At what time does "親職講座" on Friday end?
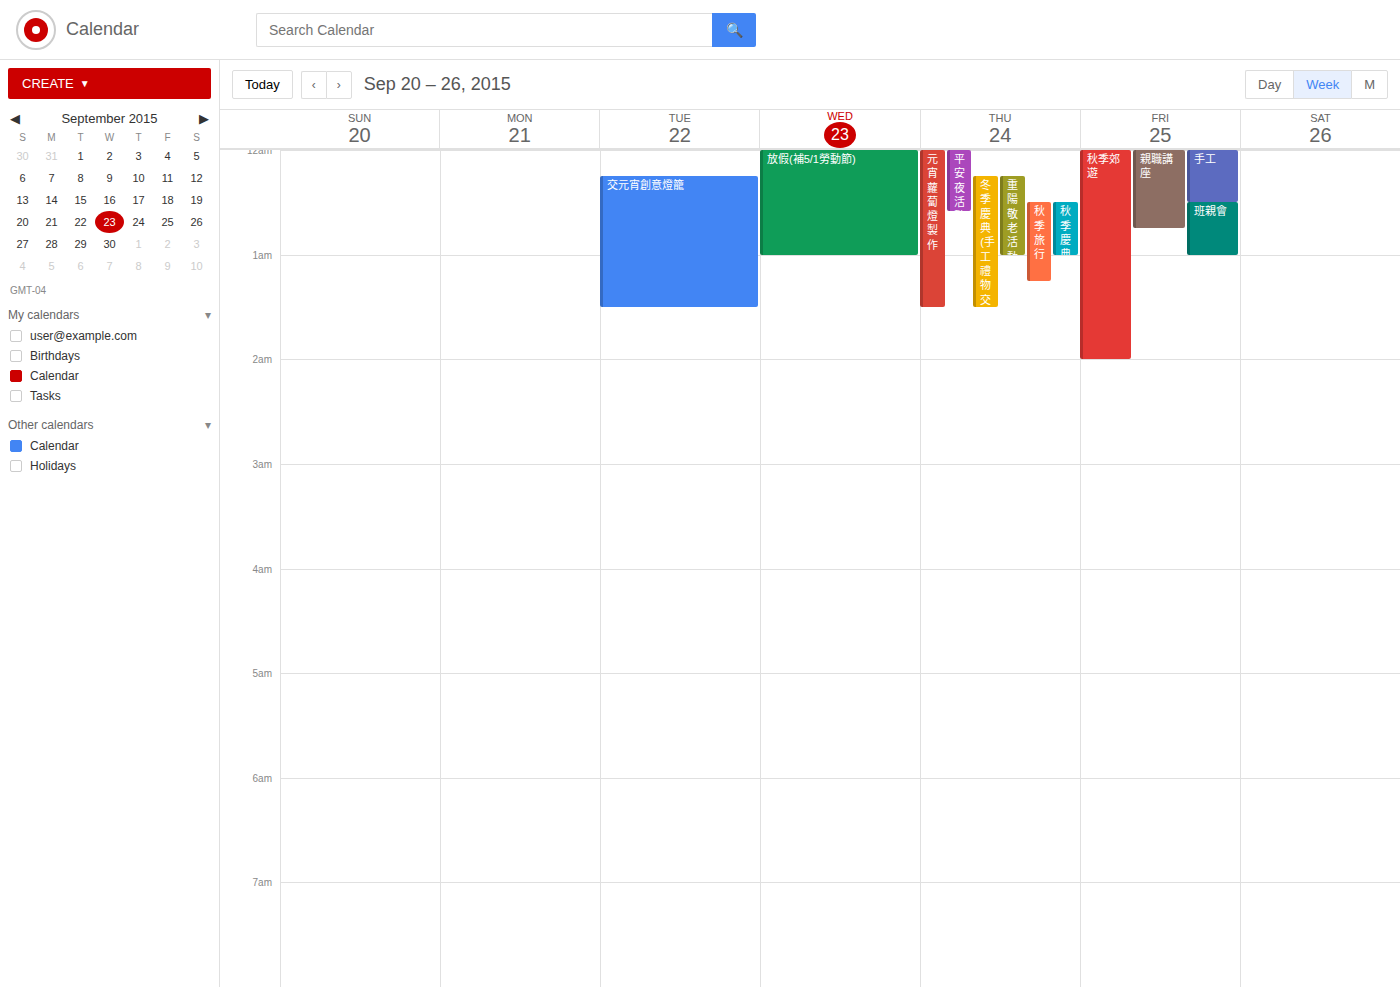
12:45 AM